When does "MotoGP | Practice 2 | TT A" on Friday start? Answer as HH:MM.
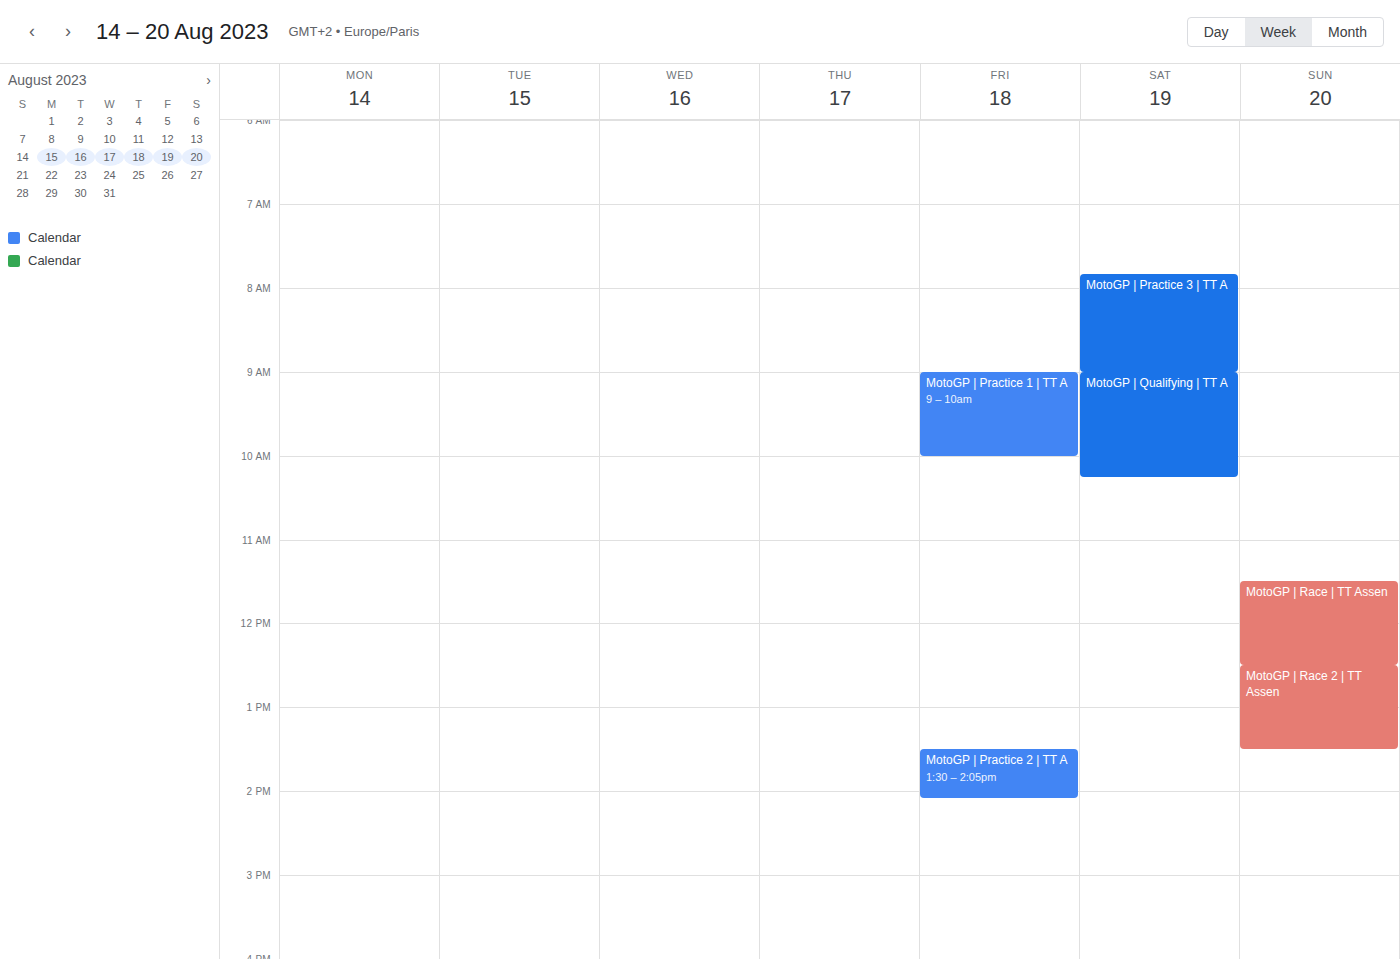
13:30